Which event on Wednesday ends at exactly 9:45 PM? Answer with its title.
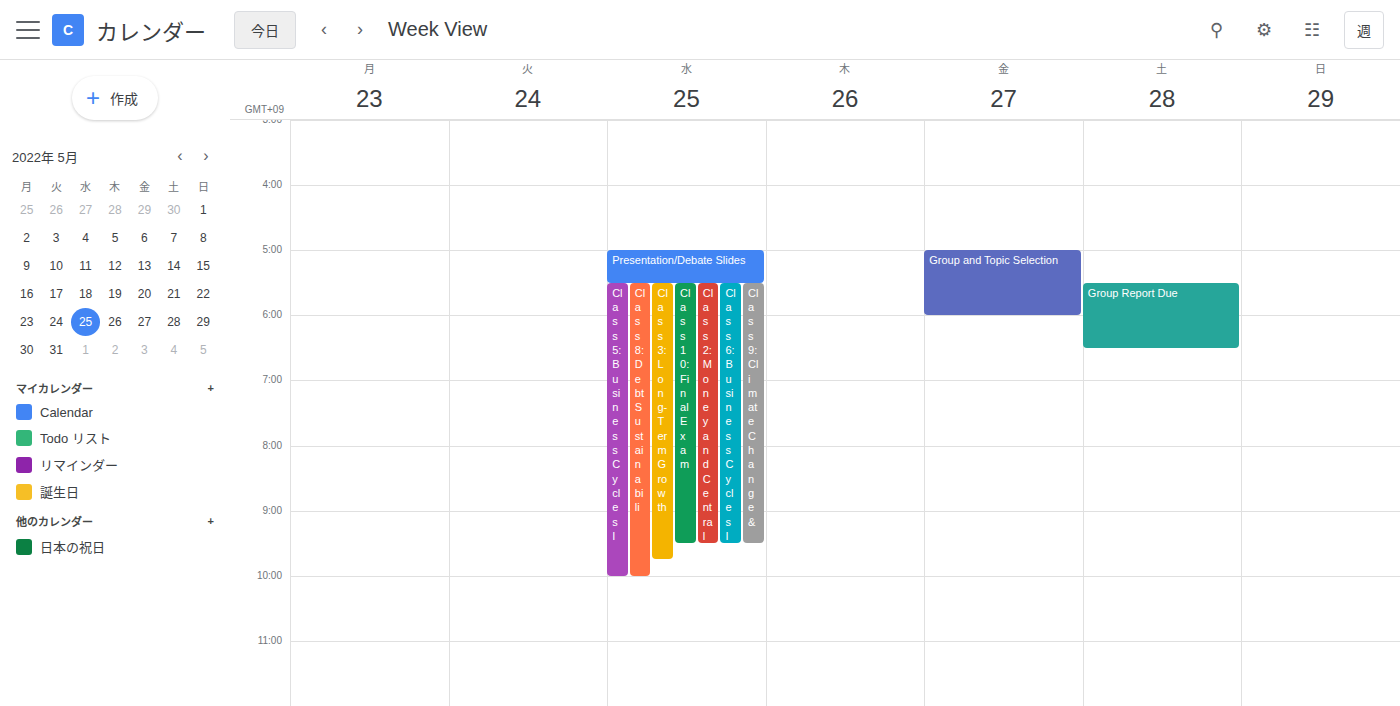
"Class 3: Long-Term Growth"